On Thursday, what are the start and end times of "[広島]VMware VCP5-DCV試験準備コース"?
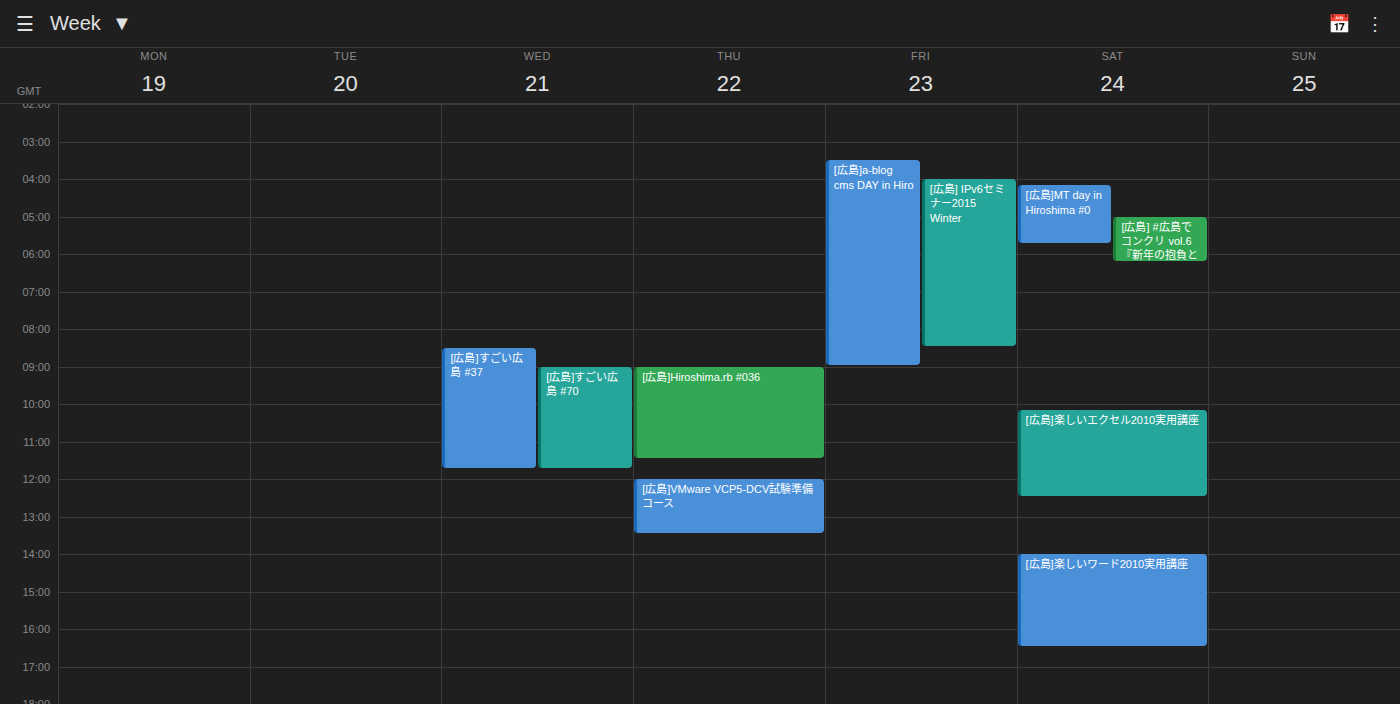
12:00 PM to 1:30 PM